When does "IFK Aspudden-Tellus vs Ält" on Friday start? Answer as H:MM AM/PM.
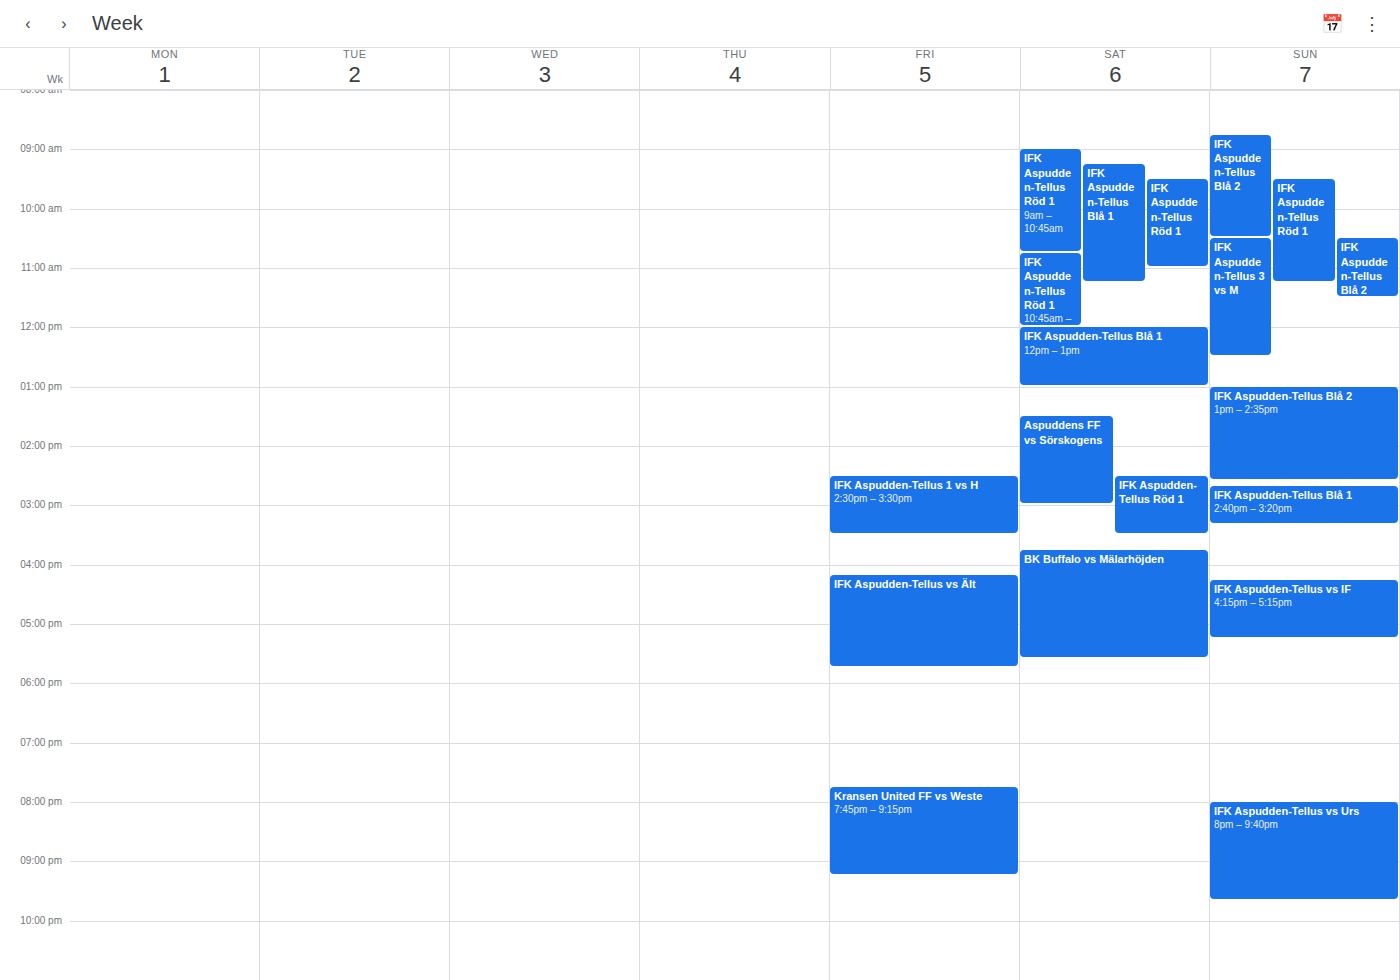
4:10 PM